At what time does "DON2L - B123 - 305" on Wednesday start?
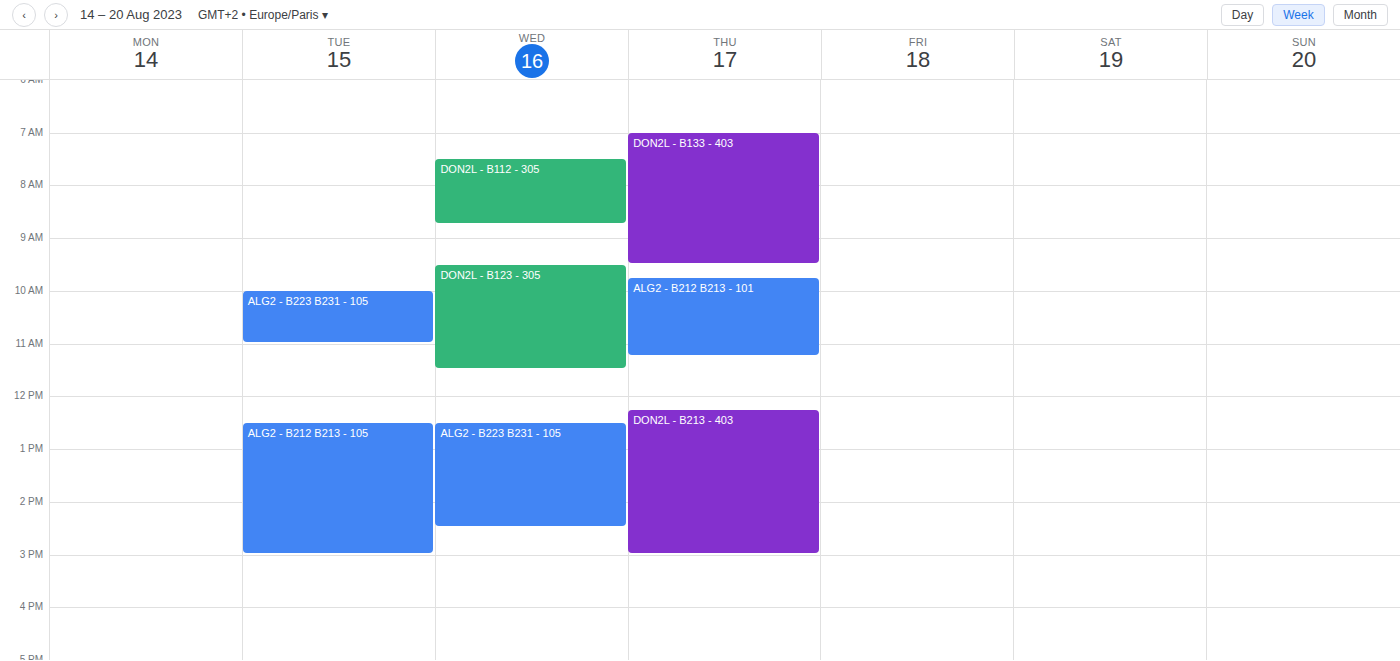
09:30